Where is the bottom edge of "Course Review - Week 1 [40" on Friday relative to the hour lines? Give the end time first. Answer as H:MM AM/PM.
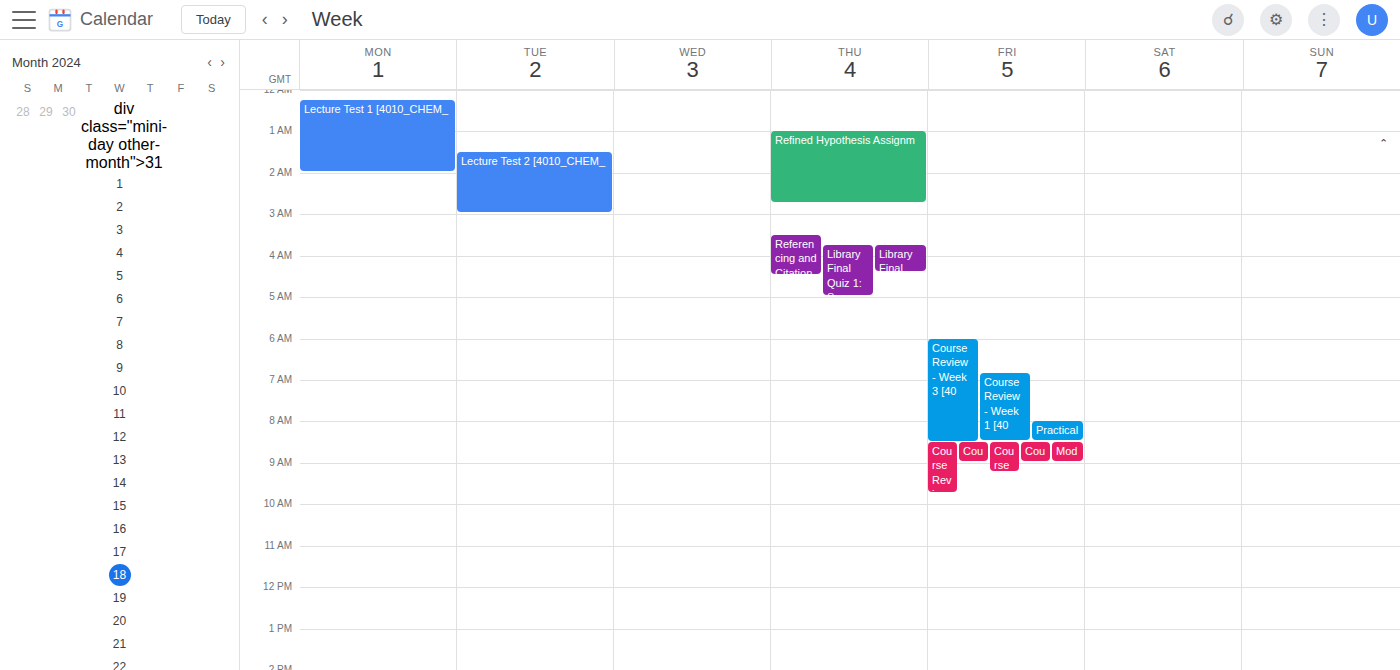
8:30 AM -- halfway between the 8 AM and 9 AM lines.